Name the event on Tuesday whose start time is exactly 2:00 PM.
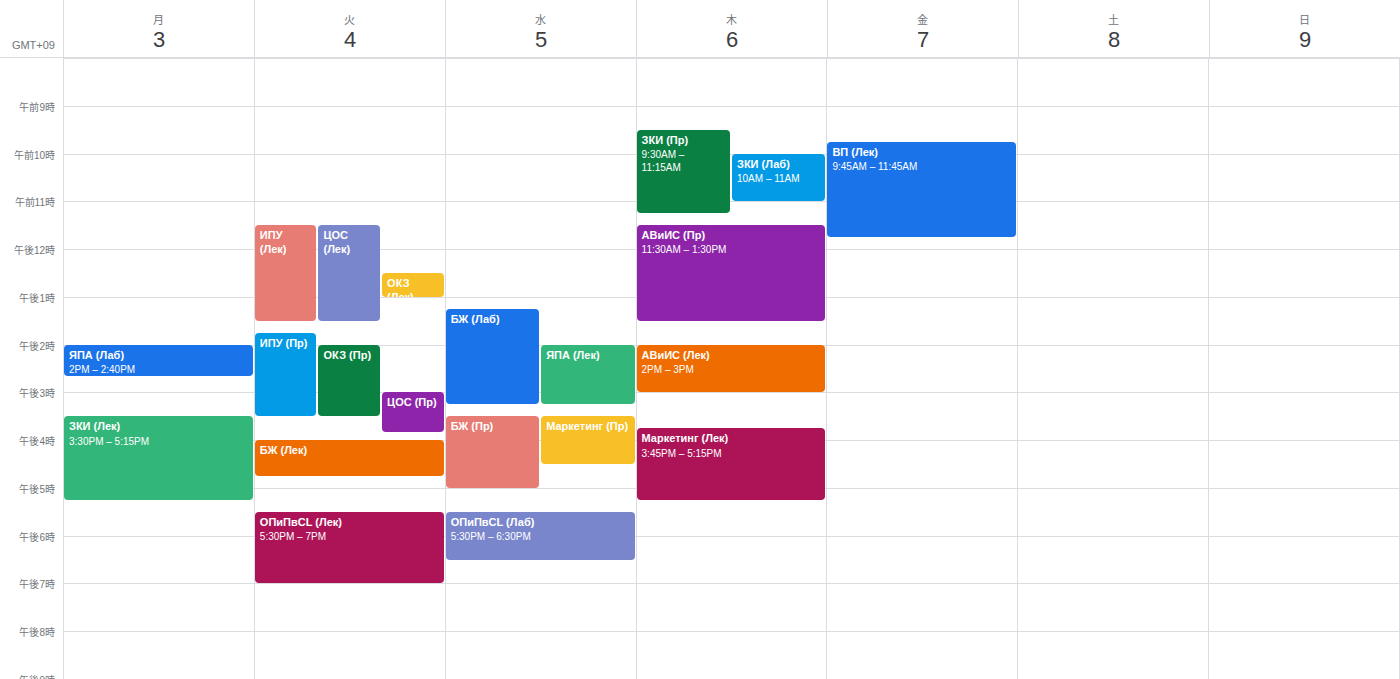
"ОКЗ (Пр)"